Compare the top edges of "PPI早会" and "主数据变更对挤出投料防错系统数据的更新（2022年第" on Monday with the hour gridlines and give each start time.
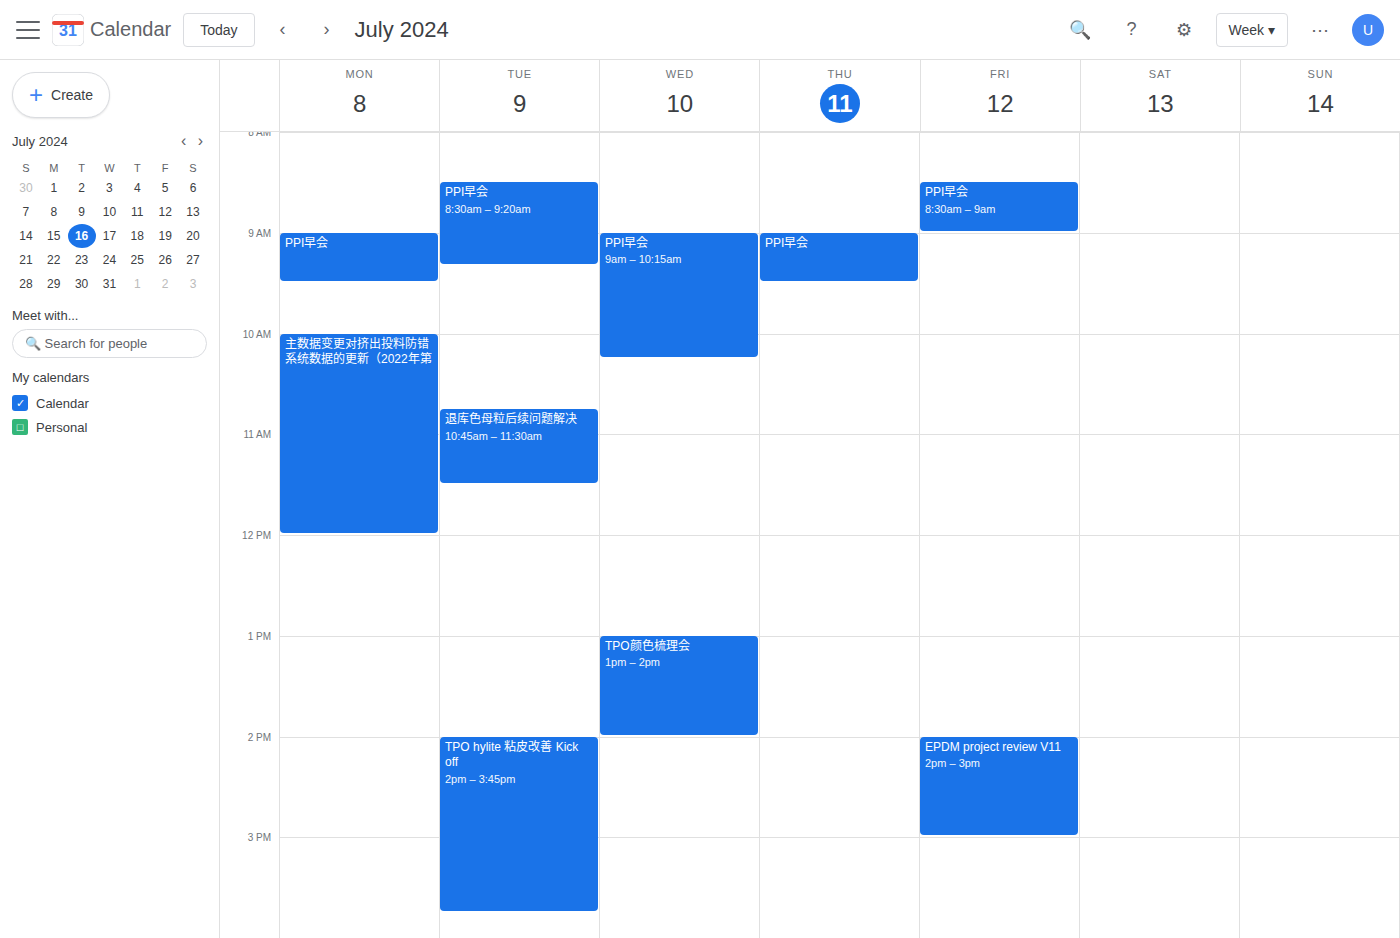
"PPI早会": 9:00 AM, exactly on the 9 AM line. "主数据变更对挤出投料防错系统数据的更新（2022年第": 10:00 AM, exactly on the 10 AM line.